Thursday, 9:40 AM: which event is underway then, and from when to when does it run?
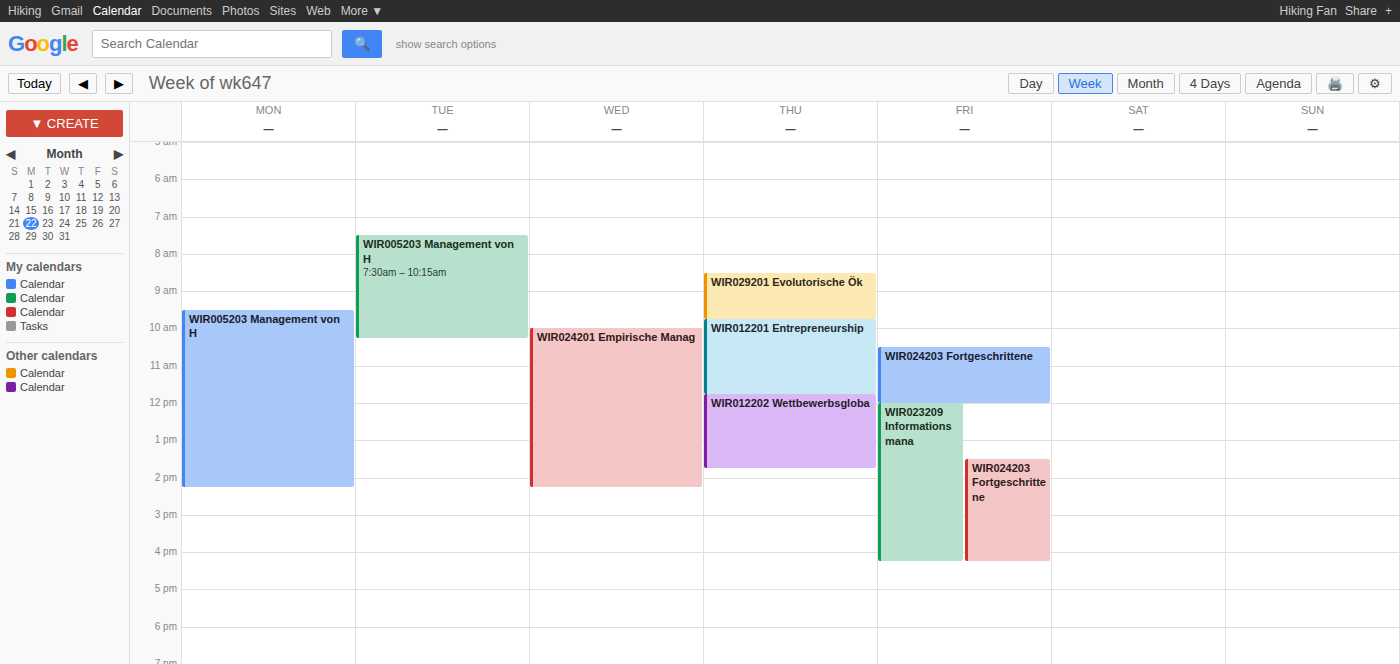
"WIR029201 Evolutorische Ök", 8:30 AM to 9:45 AM